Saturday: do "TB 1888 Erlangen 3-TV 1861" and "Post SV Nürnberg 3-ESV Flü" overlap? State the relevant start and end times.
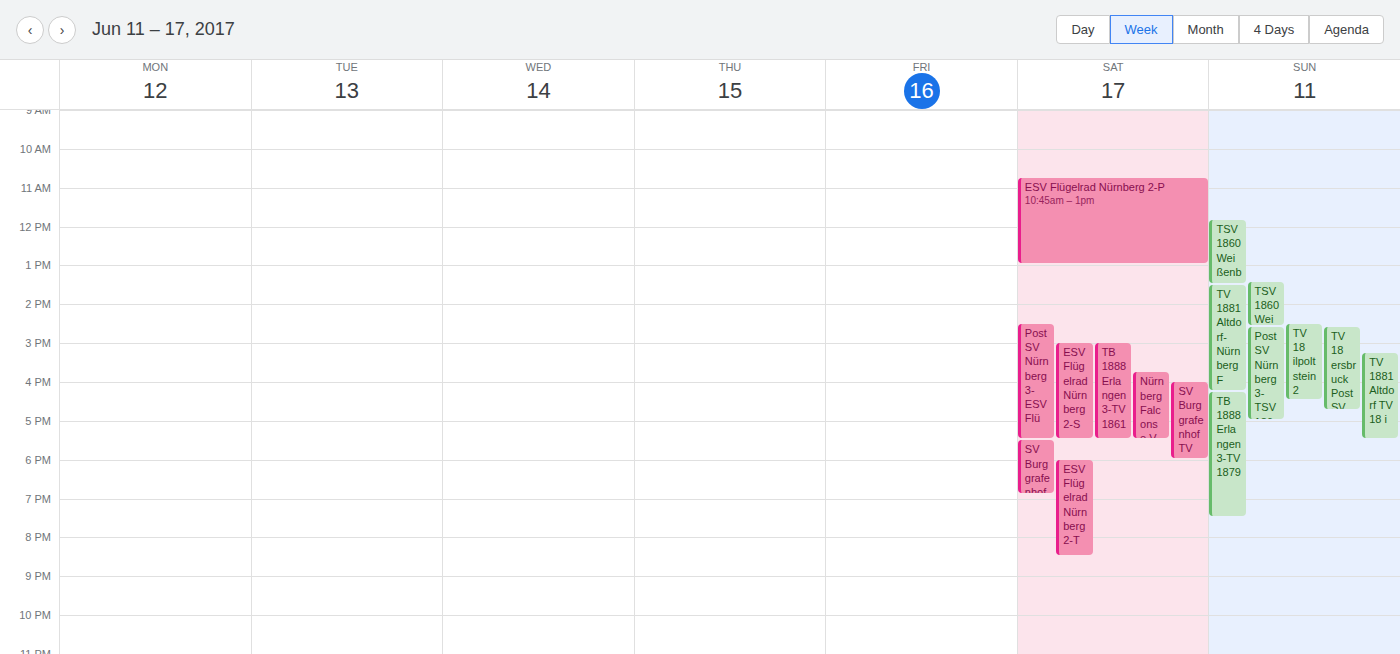
"TB 1888 Erlangen 3-TV 1861" starts at 3:00 PM, before "Post SV Nürnberg 3-ESV Flü" ends at 5:30 PM -- they overlap.